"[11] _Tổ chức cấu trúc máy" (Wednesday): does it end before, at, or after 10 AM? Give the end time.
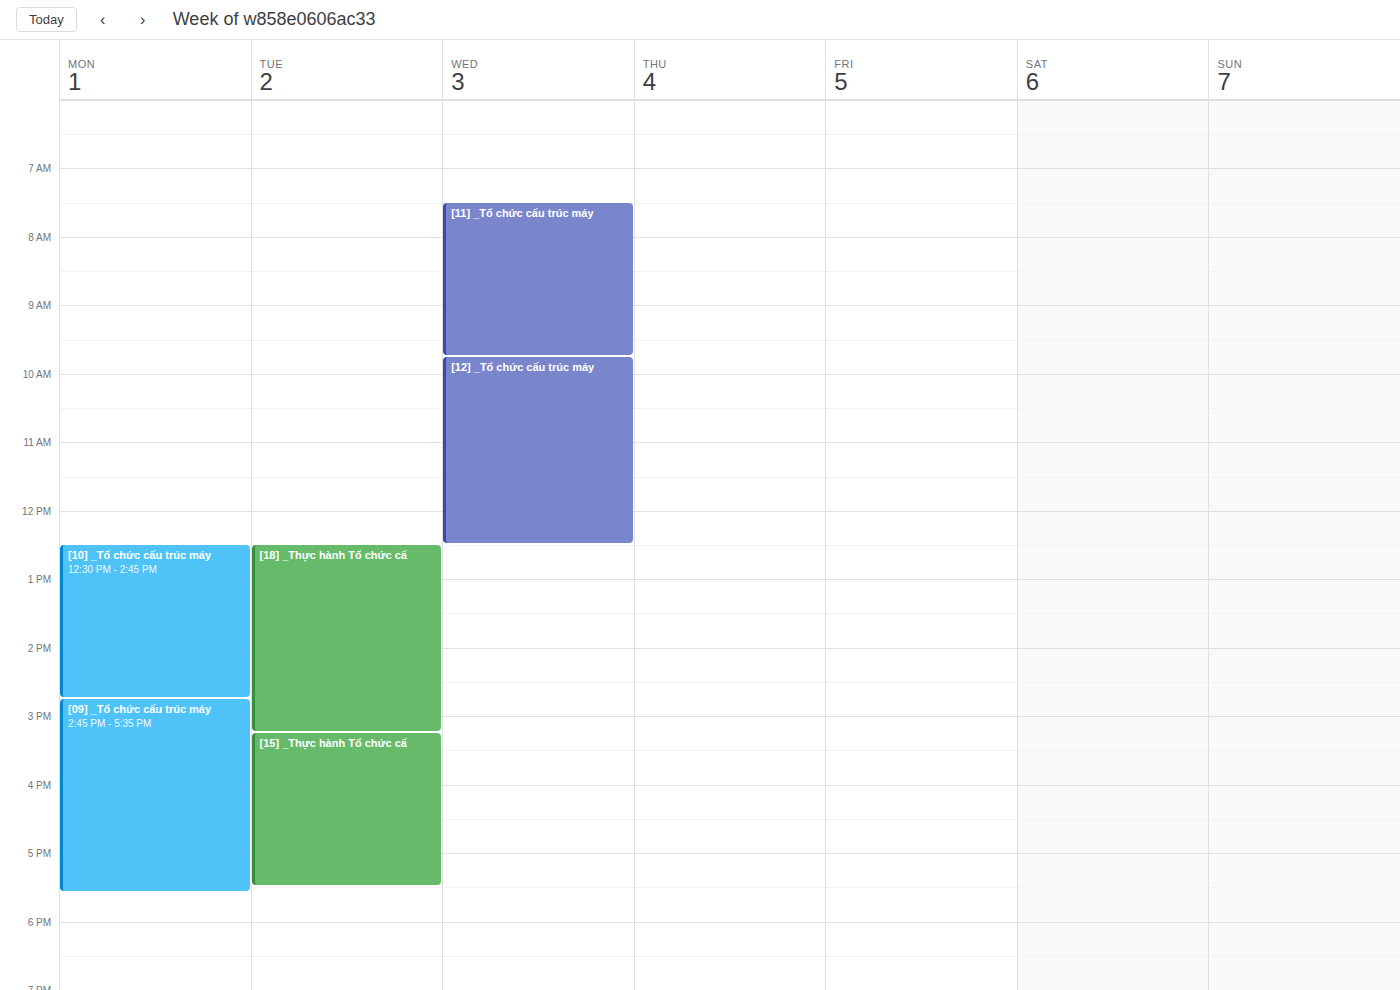
9:45 AM -- before 10 AM, 15 minutes above the 10 AM line.